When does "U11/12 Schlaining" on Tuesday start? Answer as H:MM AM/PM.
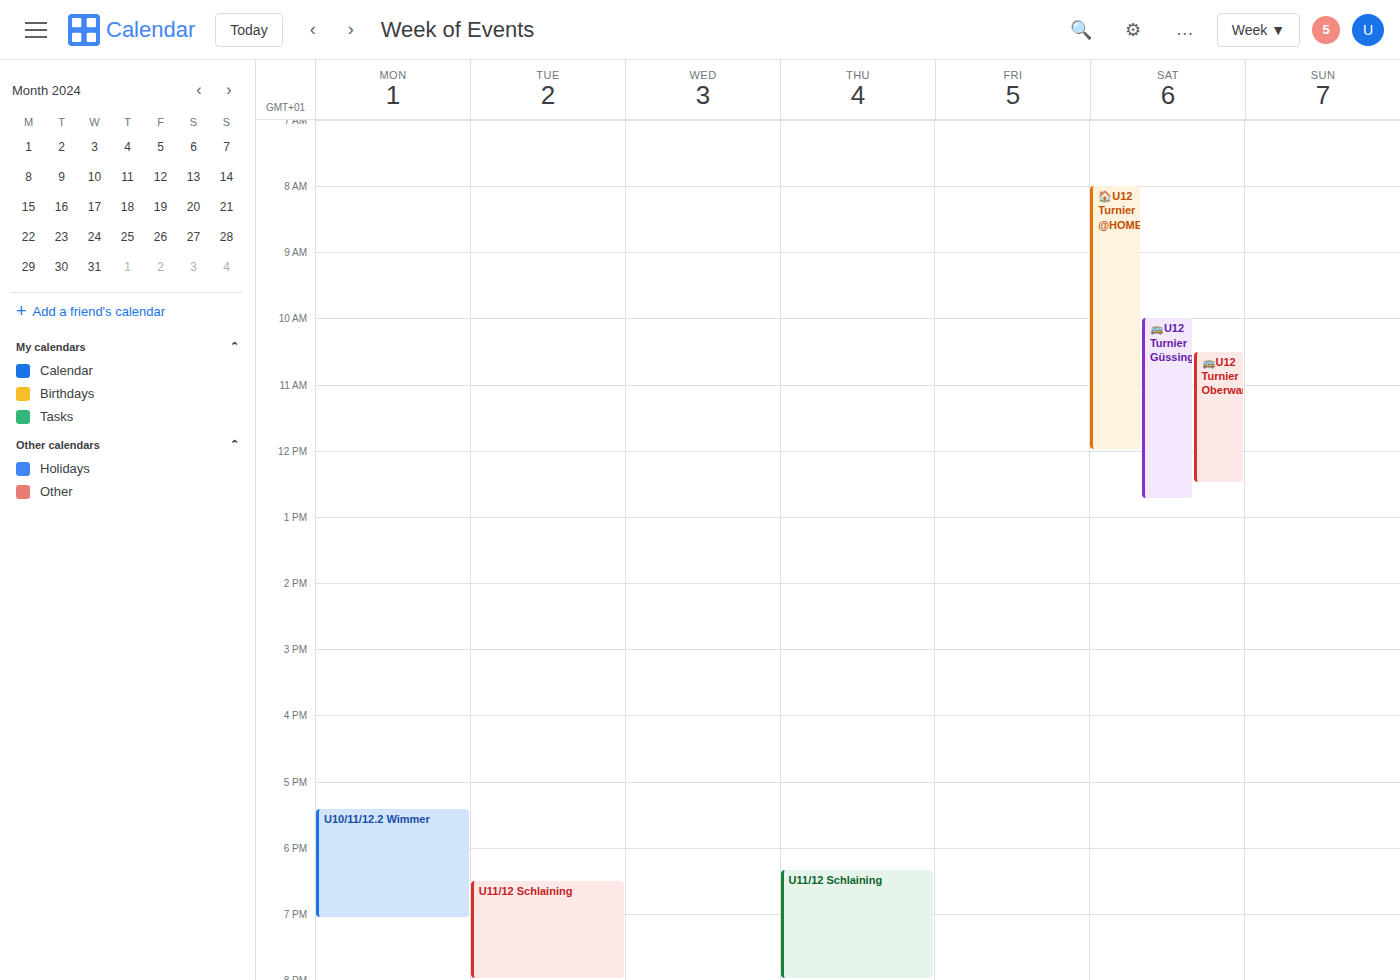
6:30 PM